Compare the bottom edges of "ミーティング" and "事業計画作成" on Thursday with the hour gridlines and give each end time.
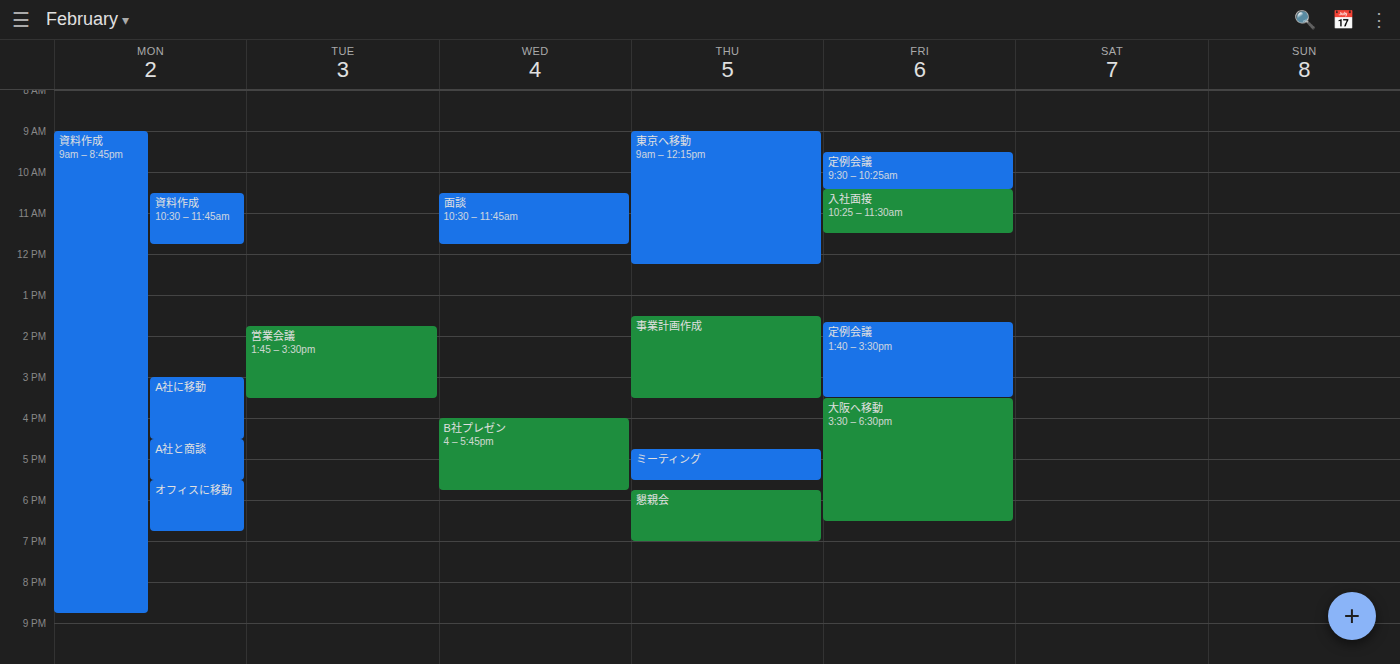
"ミーティング": 5:30 PM, halfway between the 5 PM and 6 PM lines. "事業計画作成": 3:30 PM, halfway between the 3 PM and 4 PM lines.